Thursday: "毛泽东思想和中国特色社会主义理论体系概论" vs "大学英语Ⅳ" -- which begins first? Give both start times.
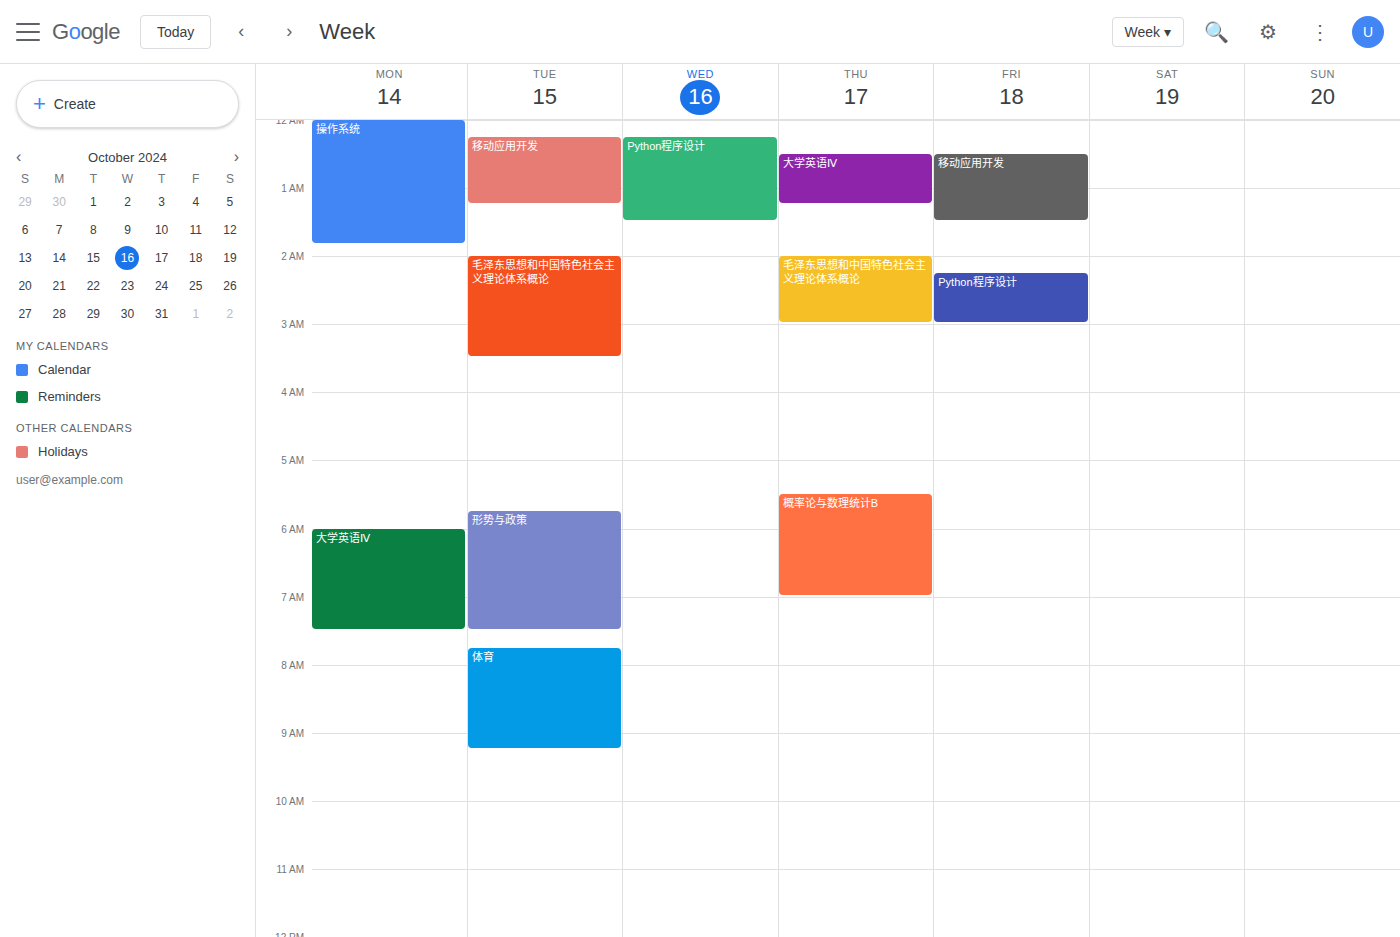
"大学英语Ⅳ" 12:30 AM; "毛泽东思想和中国特色社会主义理论体系概论" 2:00 AM.